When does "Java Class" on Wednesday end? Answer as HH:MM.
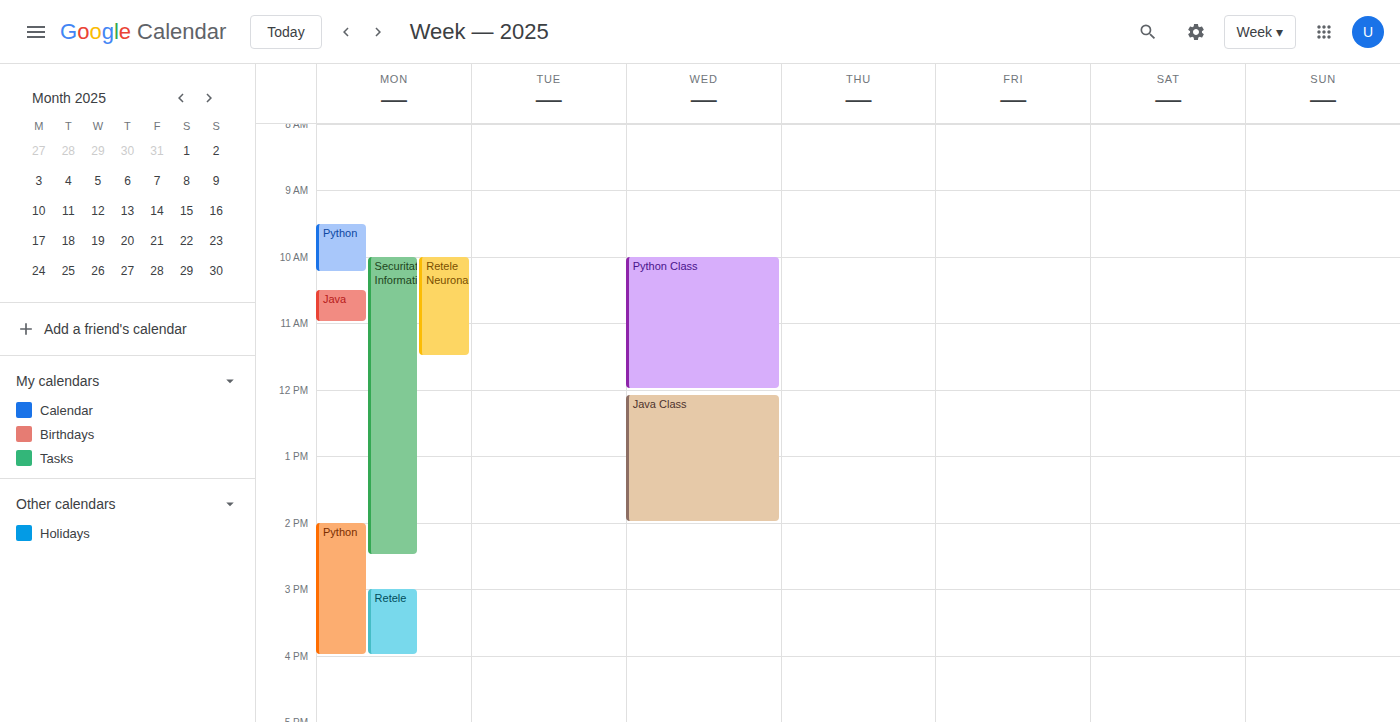
14:00